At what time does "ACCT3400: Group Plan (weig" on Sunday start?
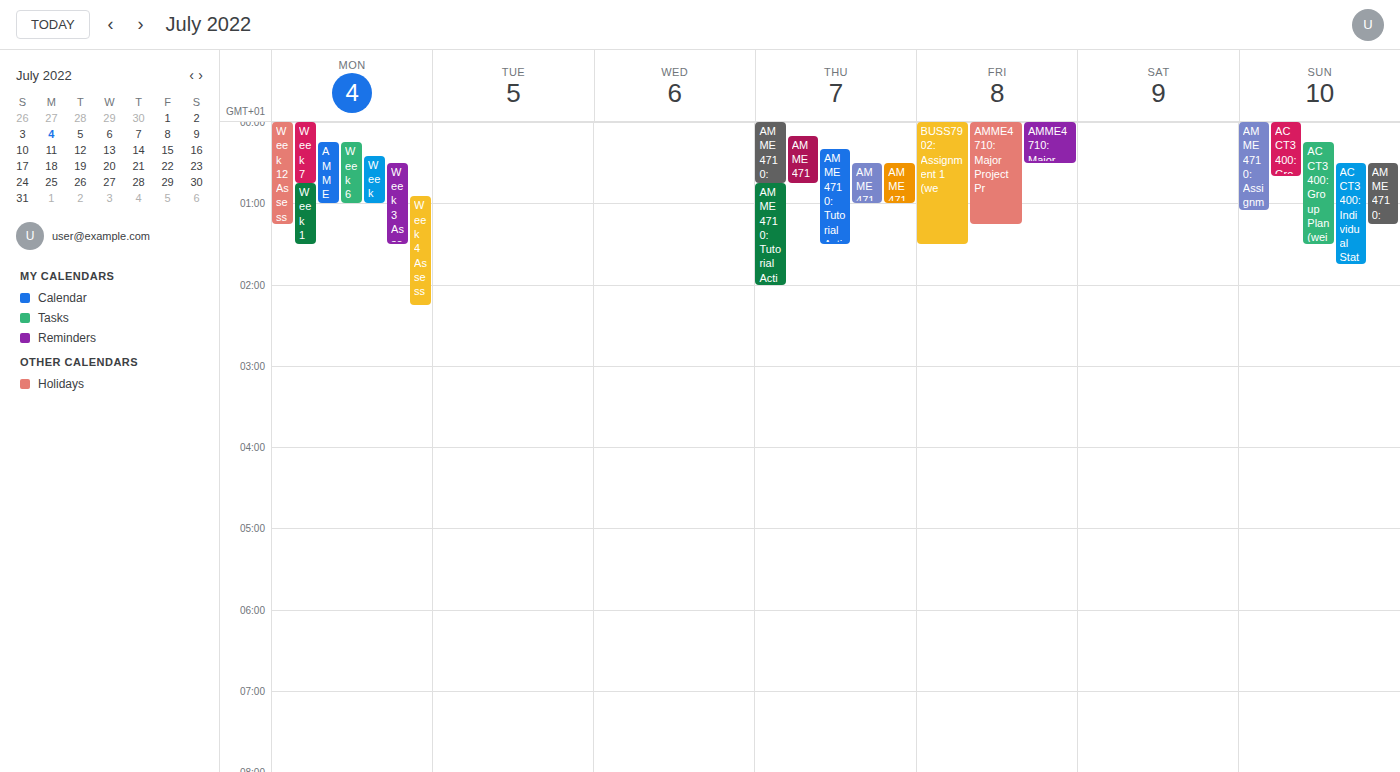
12:15 AM